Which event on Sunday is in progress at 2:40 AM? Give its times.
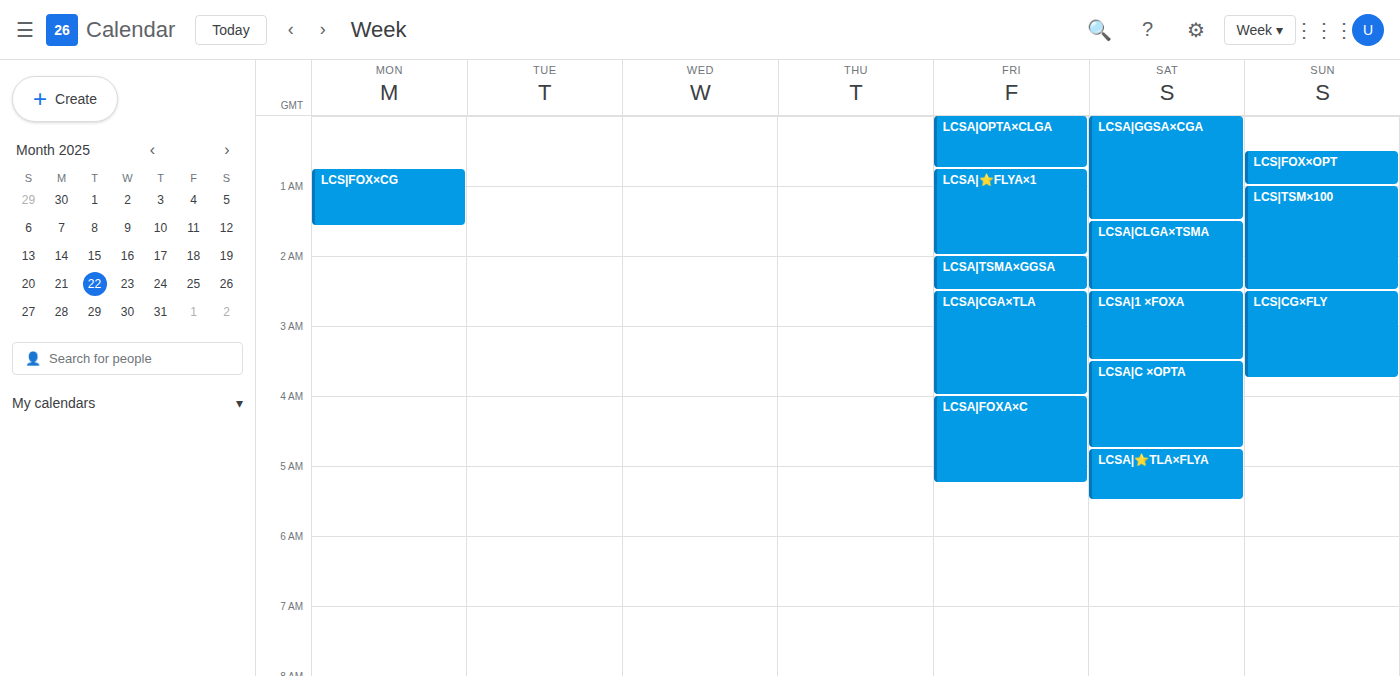
"LCS|CG×FLY", 2:30 AM to 3:45 AM